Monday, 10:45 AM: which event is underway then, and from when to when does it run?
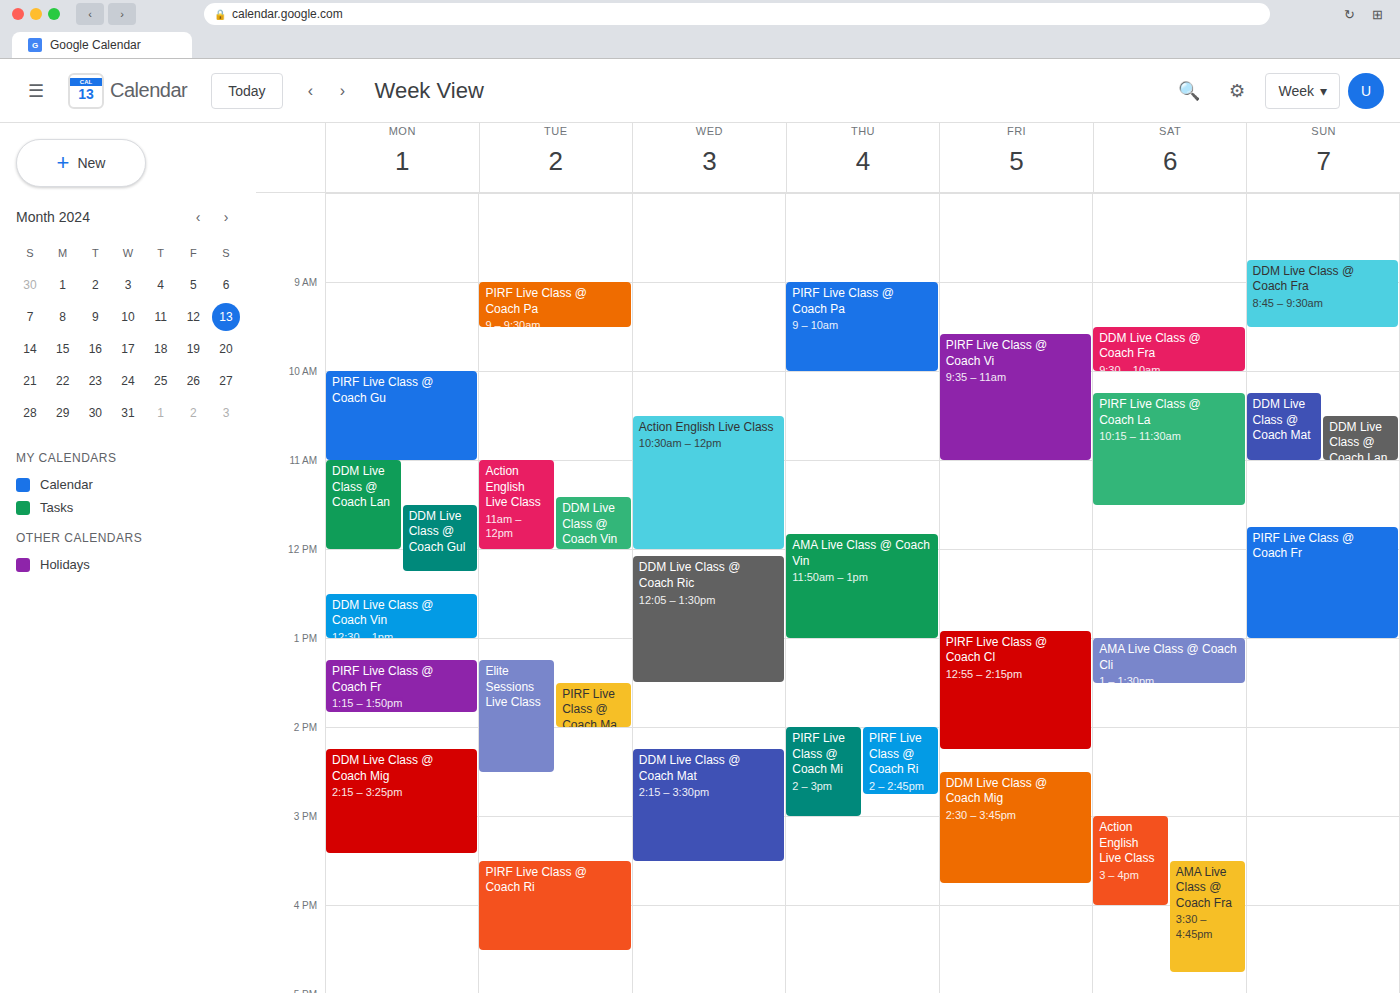
"PIRF Live Class @ Coach Gu", 10:00 AM to 11:00 AM